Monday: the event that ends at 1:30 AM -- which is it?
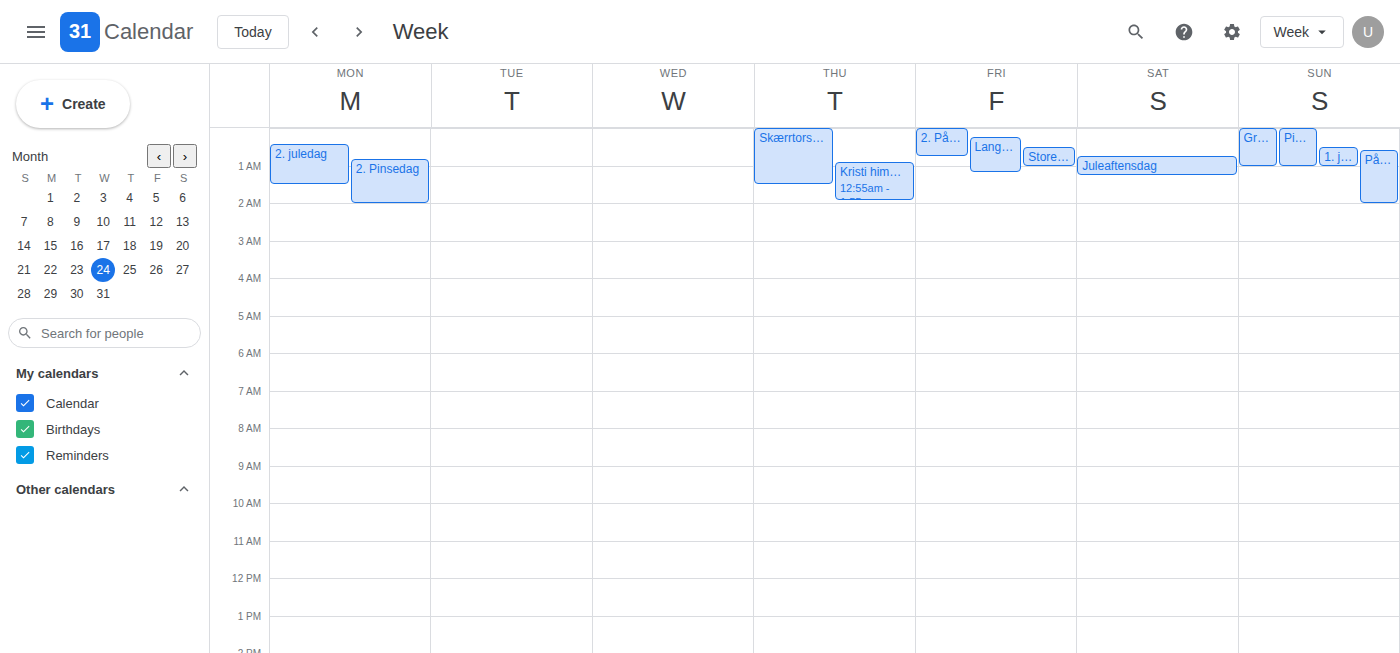
"2. juledag"